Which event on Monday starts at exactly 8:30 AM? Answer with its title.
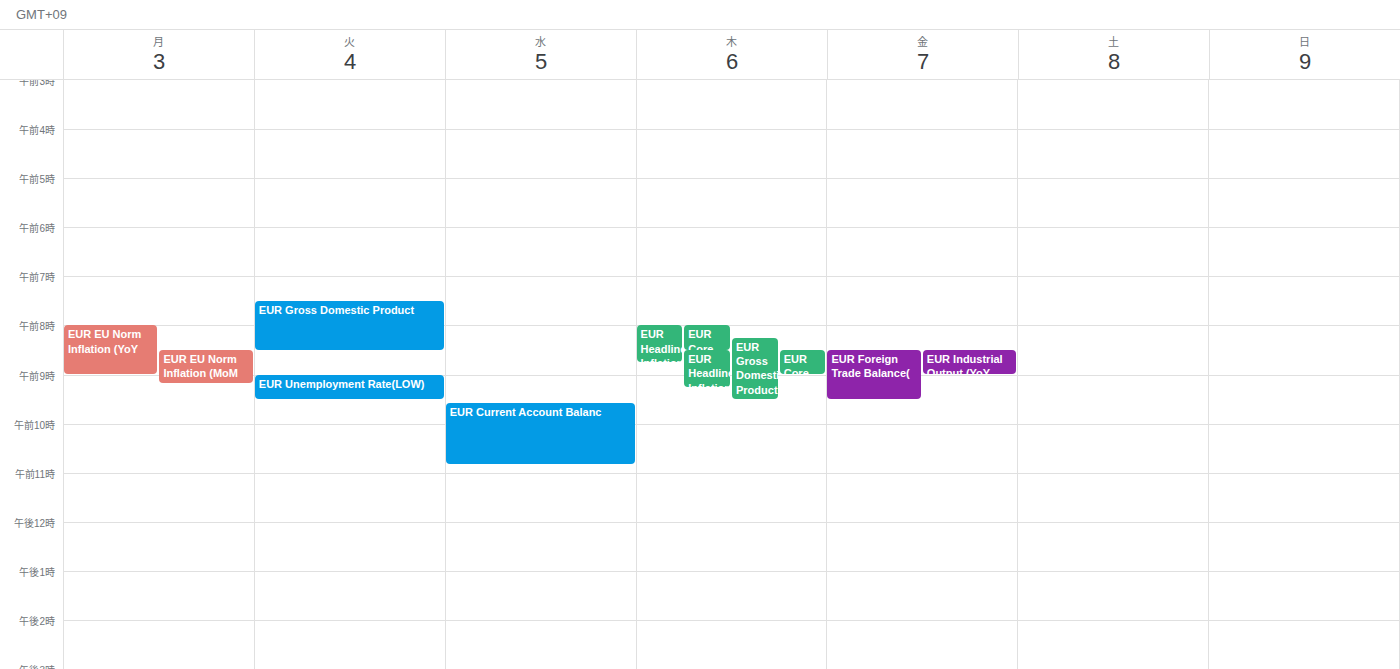
"EUR EU Norm Inflation (MoM"